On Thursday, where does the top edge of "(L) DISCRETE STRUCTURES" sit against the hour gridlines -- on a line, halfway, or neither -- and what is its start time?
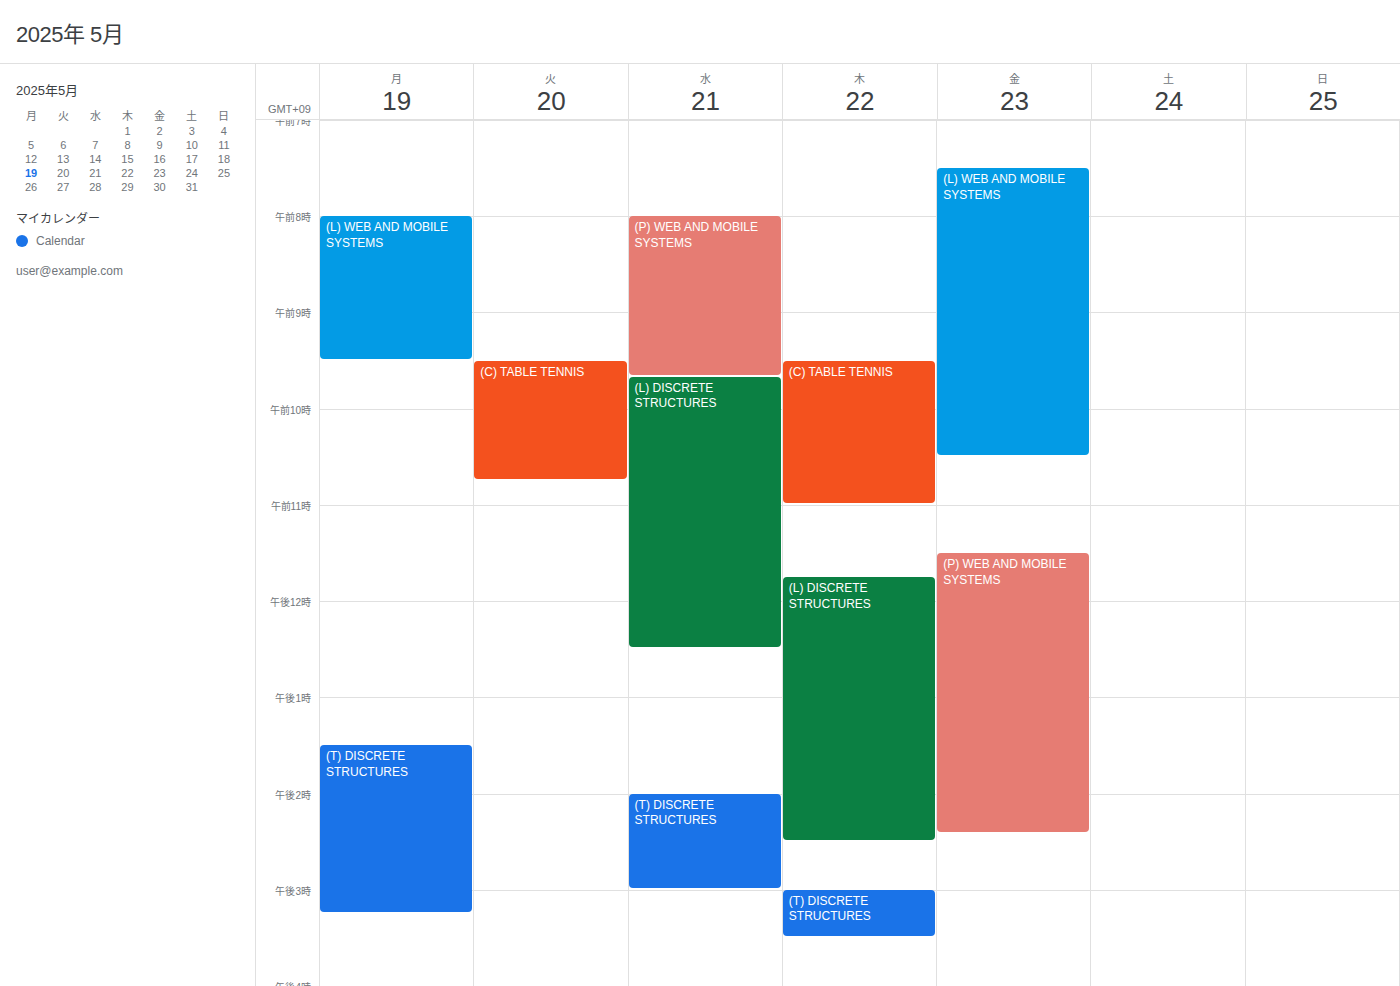
11:45 AM -- neither: three quarters of the way from the 11 AM line to the 12 PM line.